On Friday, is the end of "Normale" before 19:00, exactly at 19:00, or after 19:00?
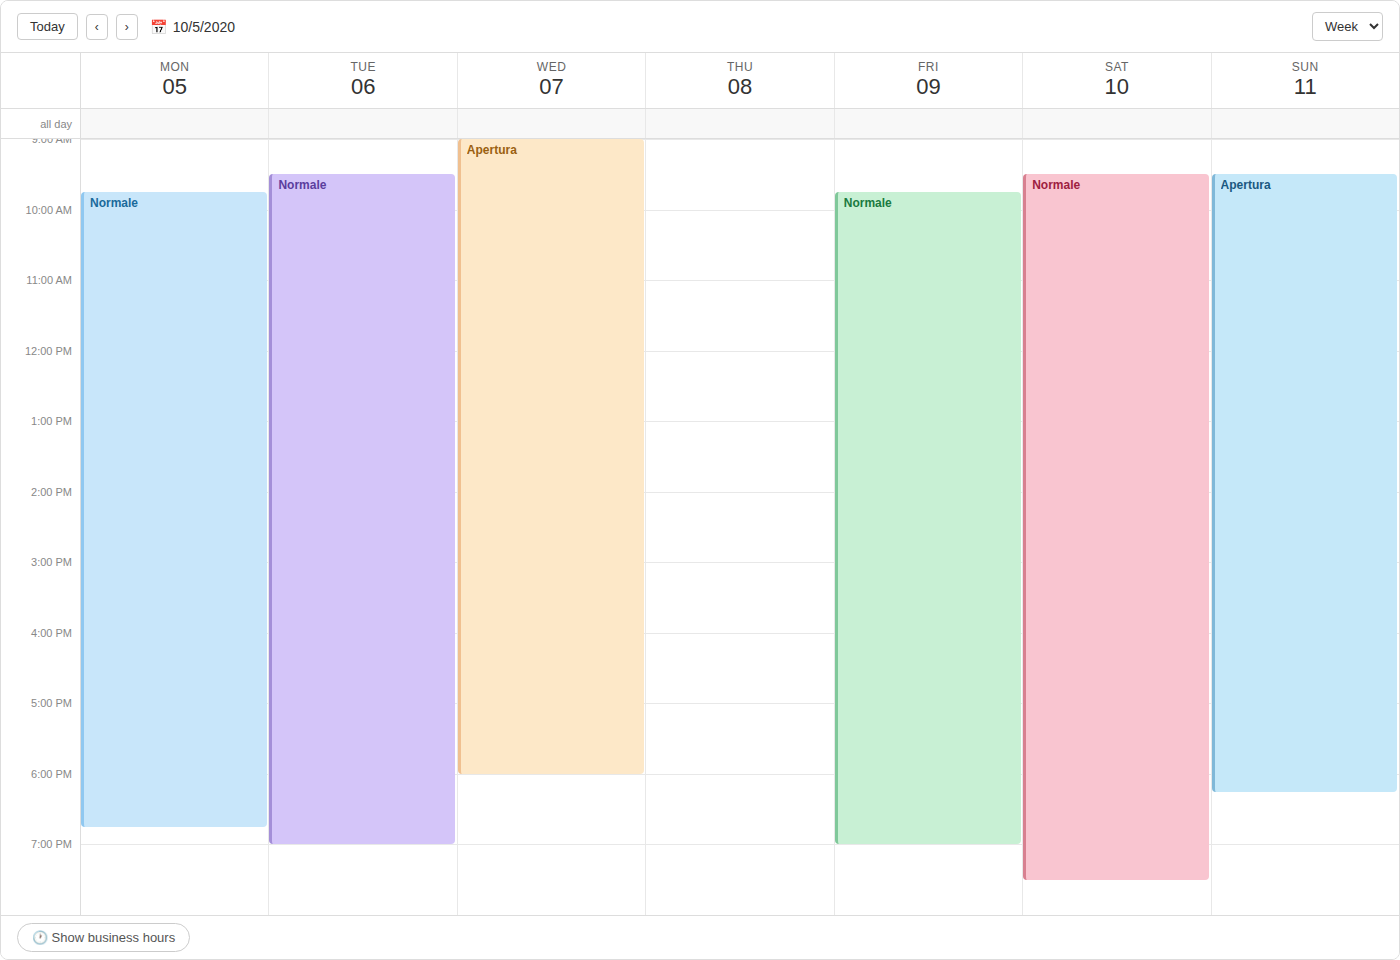
19:00 -- exactly at 19:00, on the 19:00 line.